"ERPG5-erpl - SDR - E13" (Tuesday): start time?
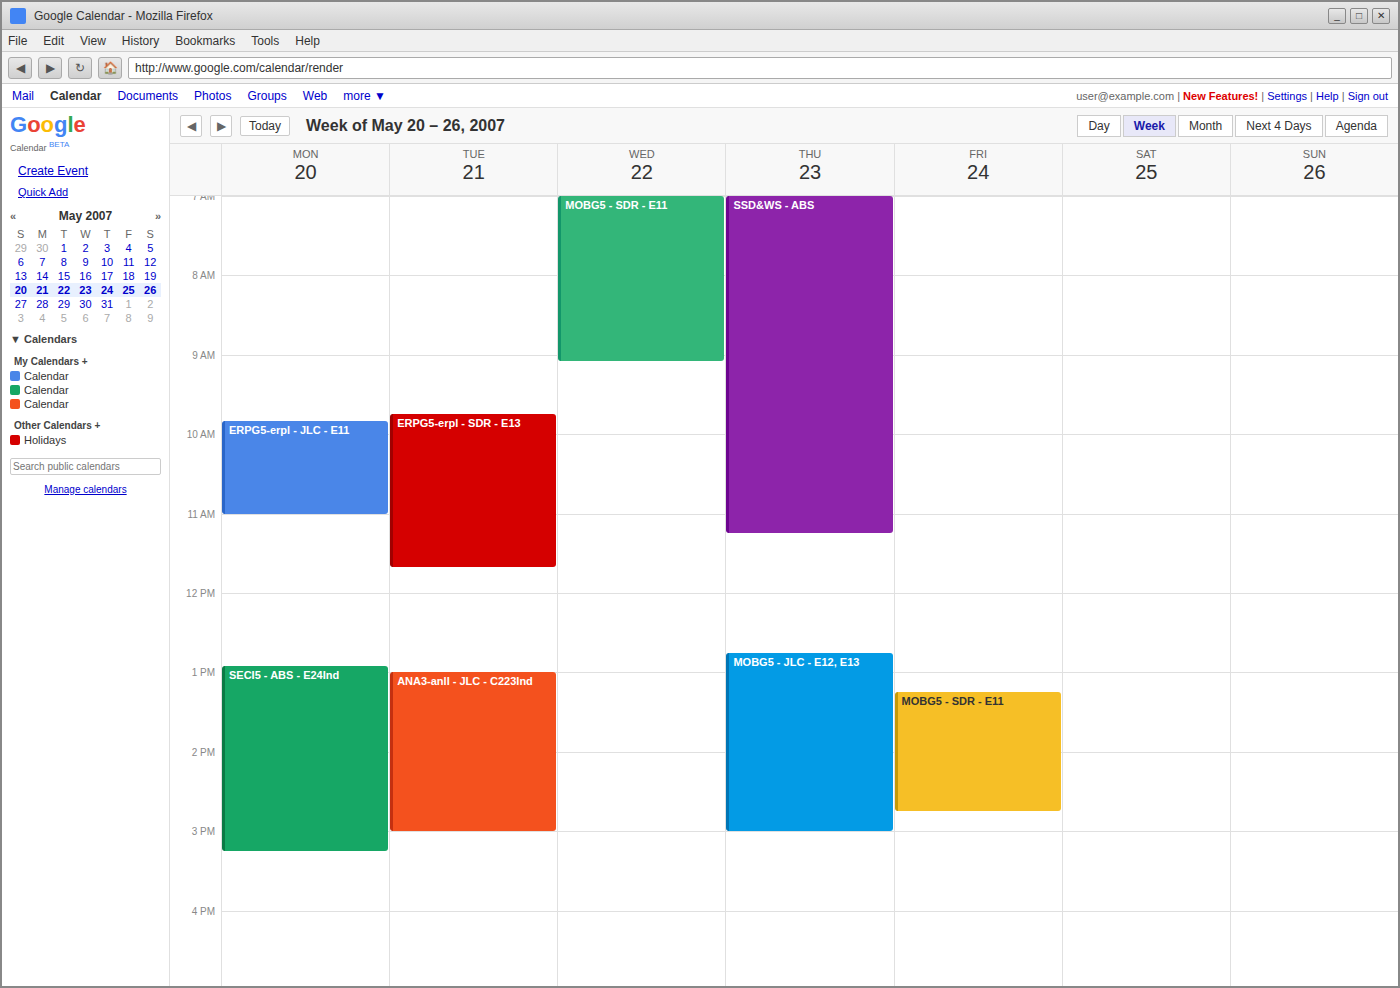
9:45 AM